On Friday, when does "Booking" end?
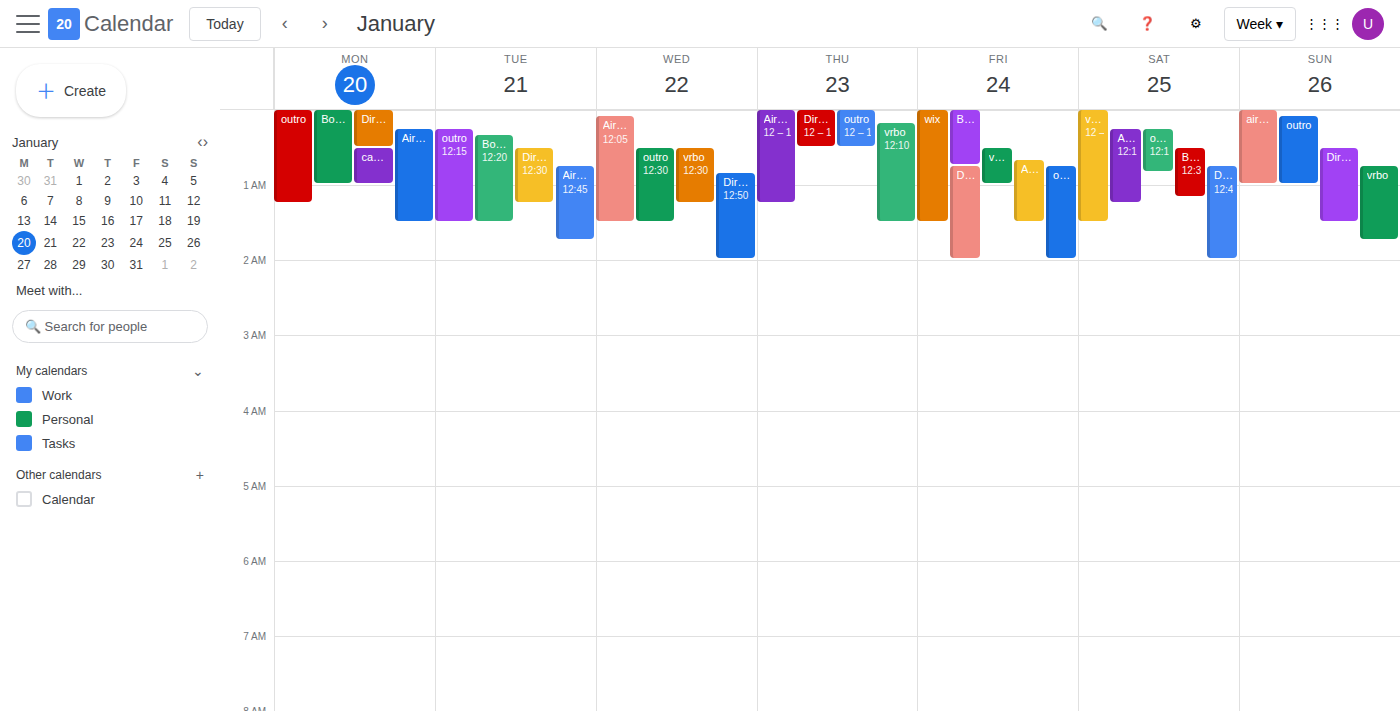
12:45 AM